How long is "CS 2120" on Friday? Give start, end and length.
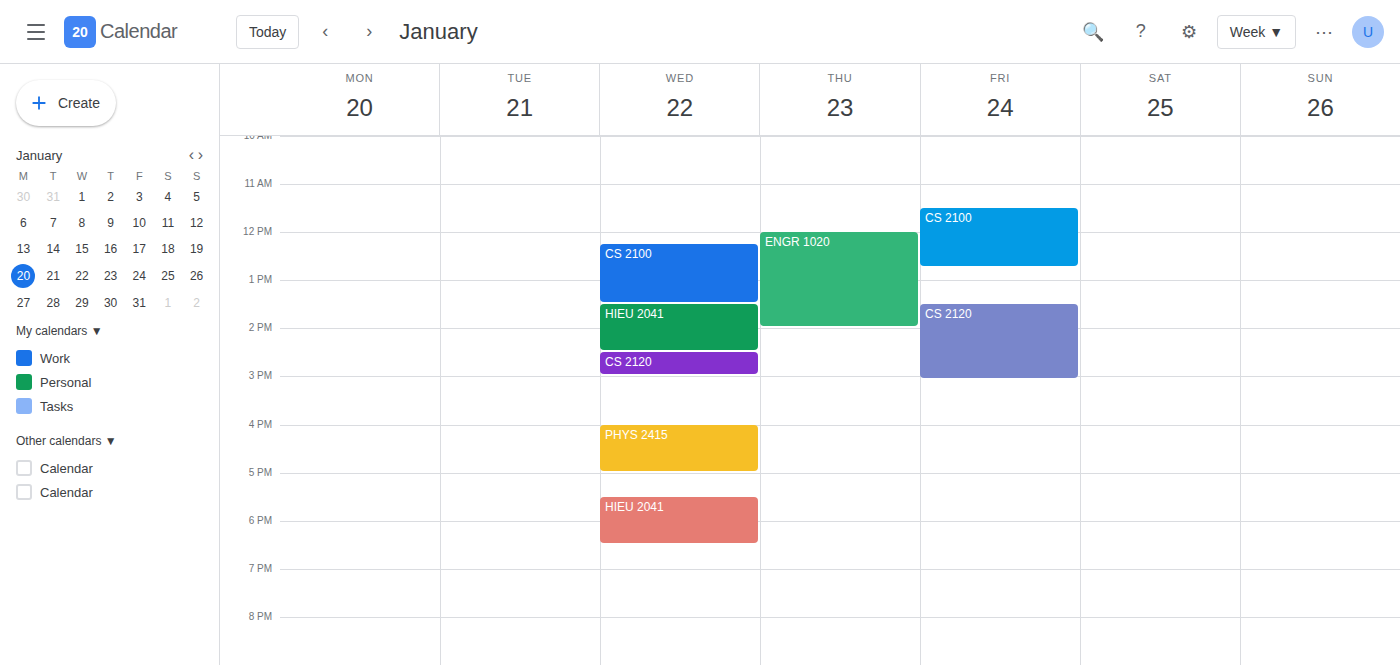
1:30 PM to 3:05 PM, 1 hour 35 minutes